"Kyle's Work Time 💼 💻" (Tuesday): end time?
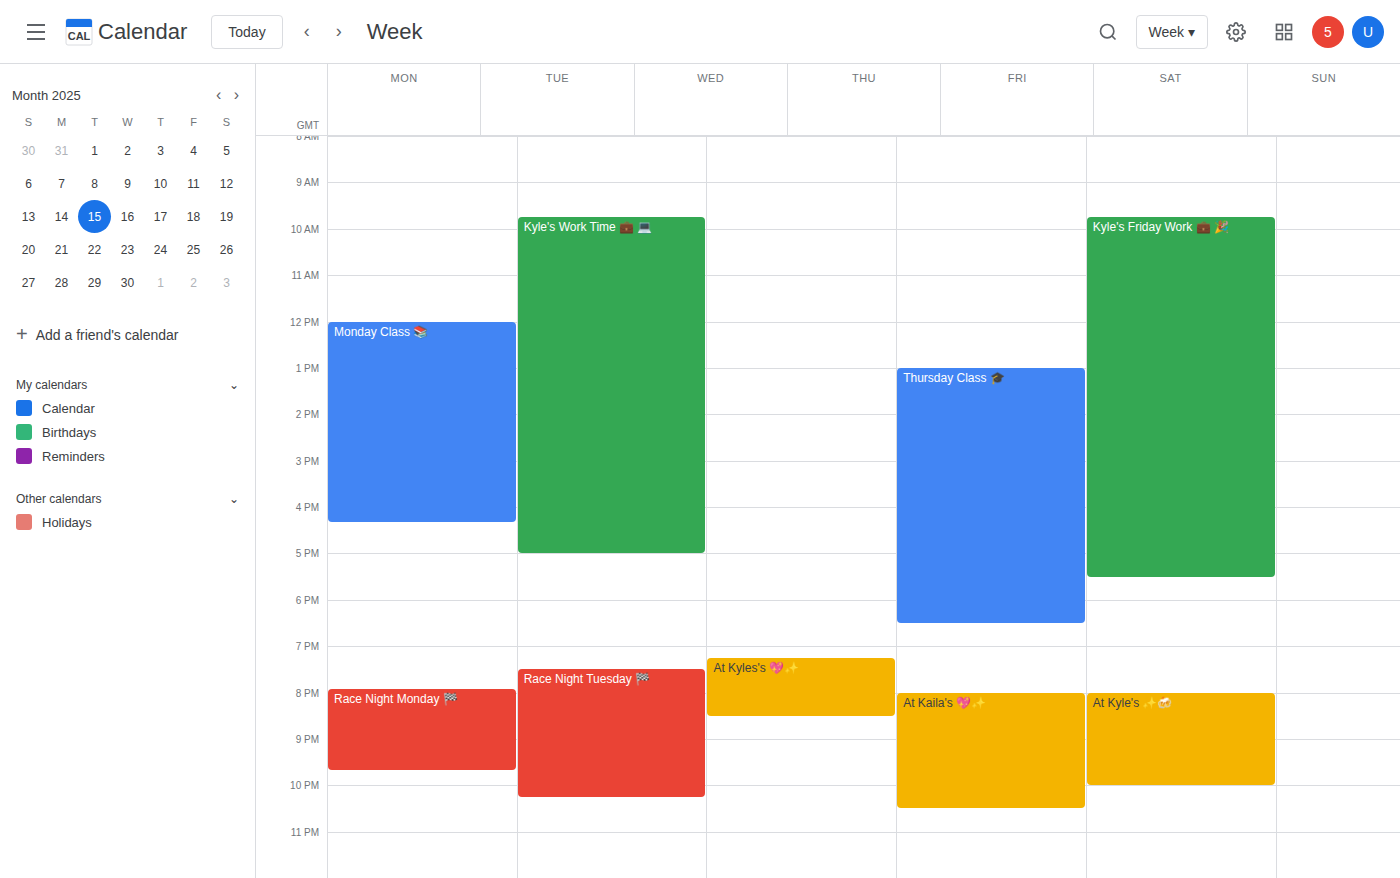
5:00 PM